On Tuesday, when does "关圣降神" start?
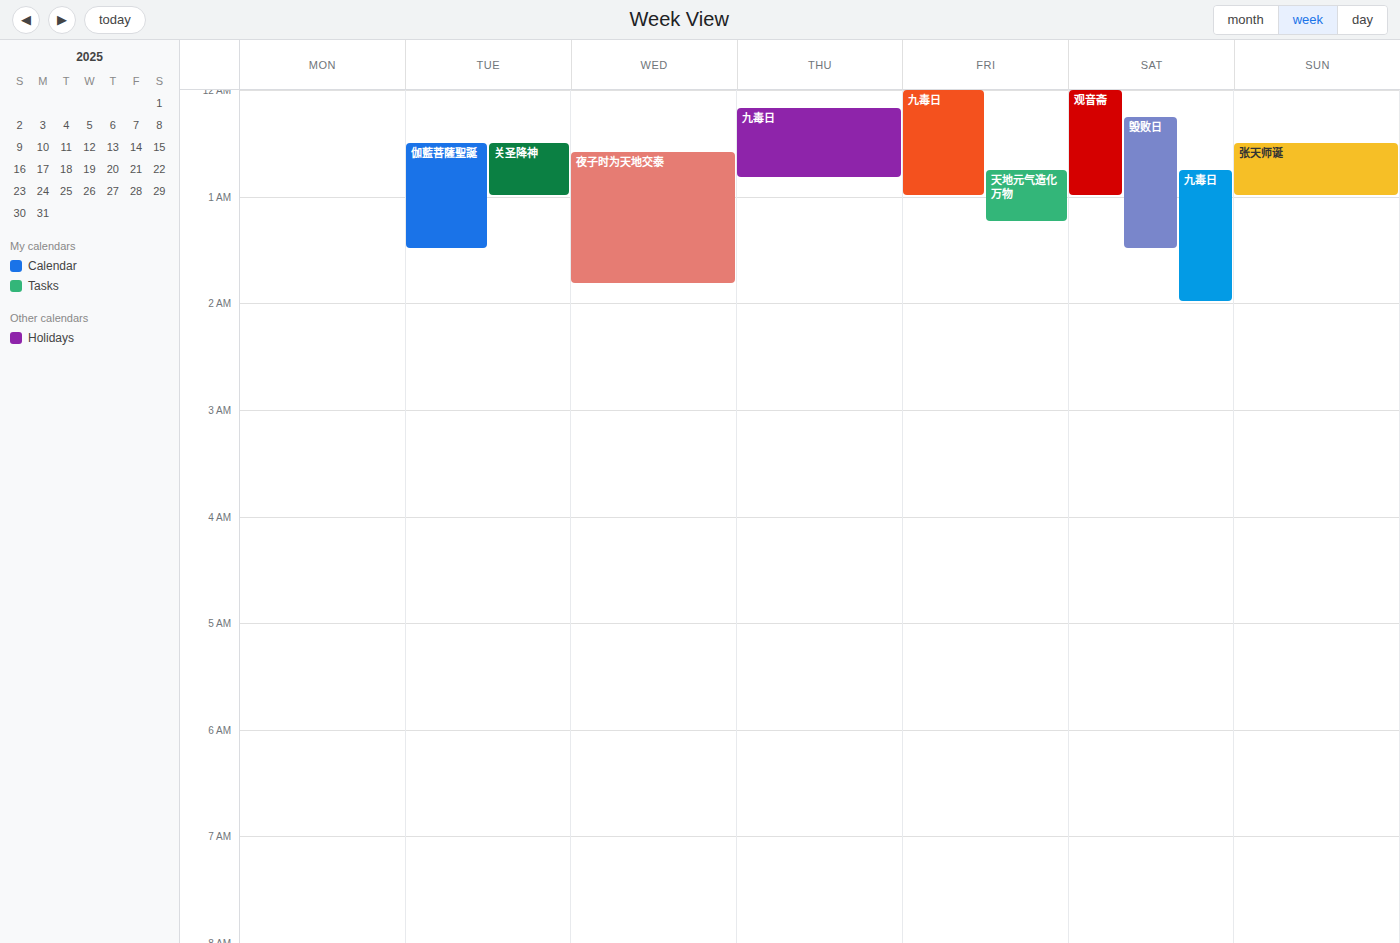
12:30 AM